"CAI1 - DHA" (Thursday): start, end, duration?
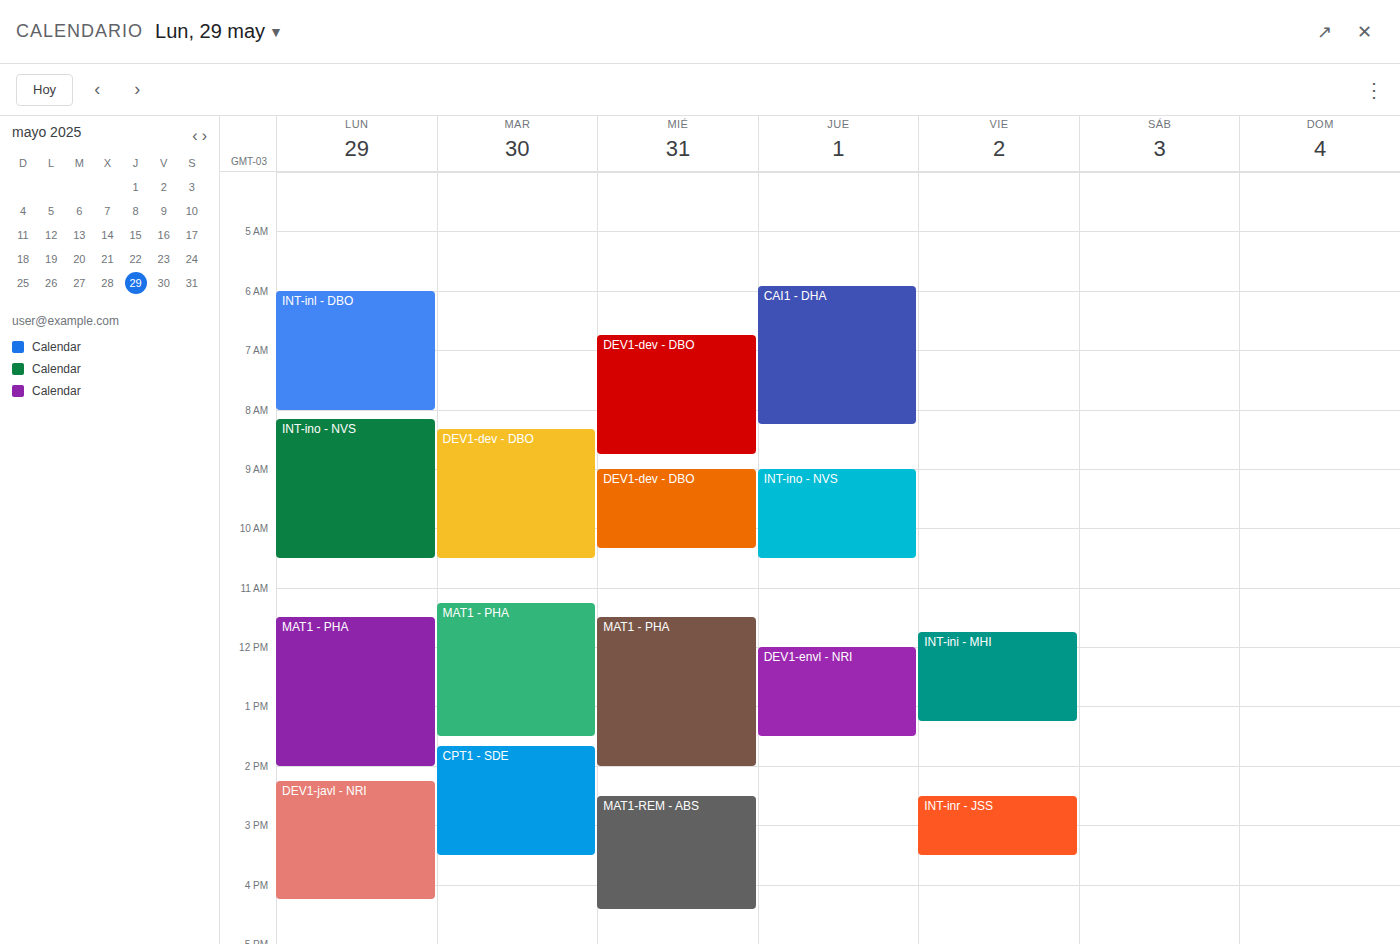
5:55 AM to 8:15 AM, 2 hours 20 minutes